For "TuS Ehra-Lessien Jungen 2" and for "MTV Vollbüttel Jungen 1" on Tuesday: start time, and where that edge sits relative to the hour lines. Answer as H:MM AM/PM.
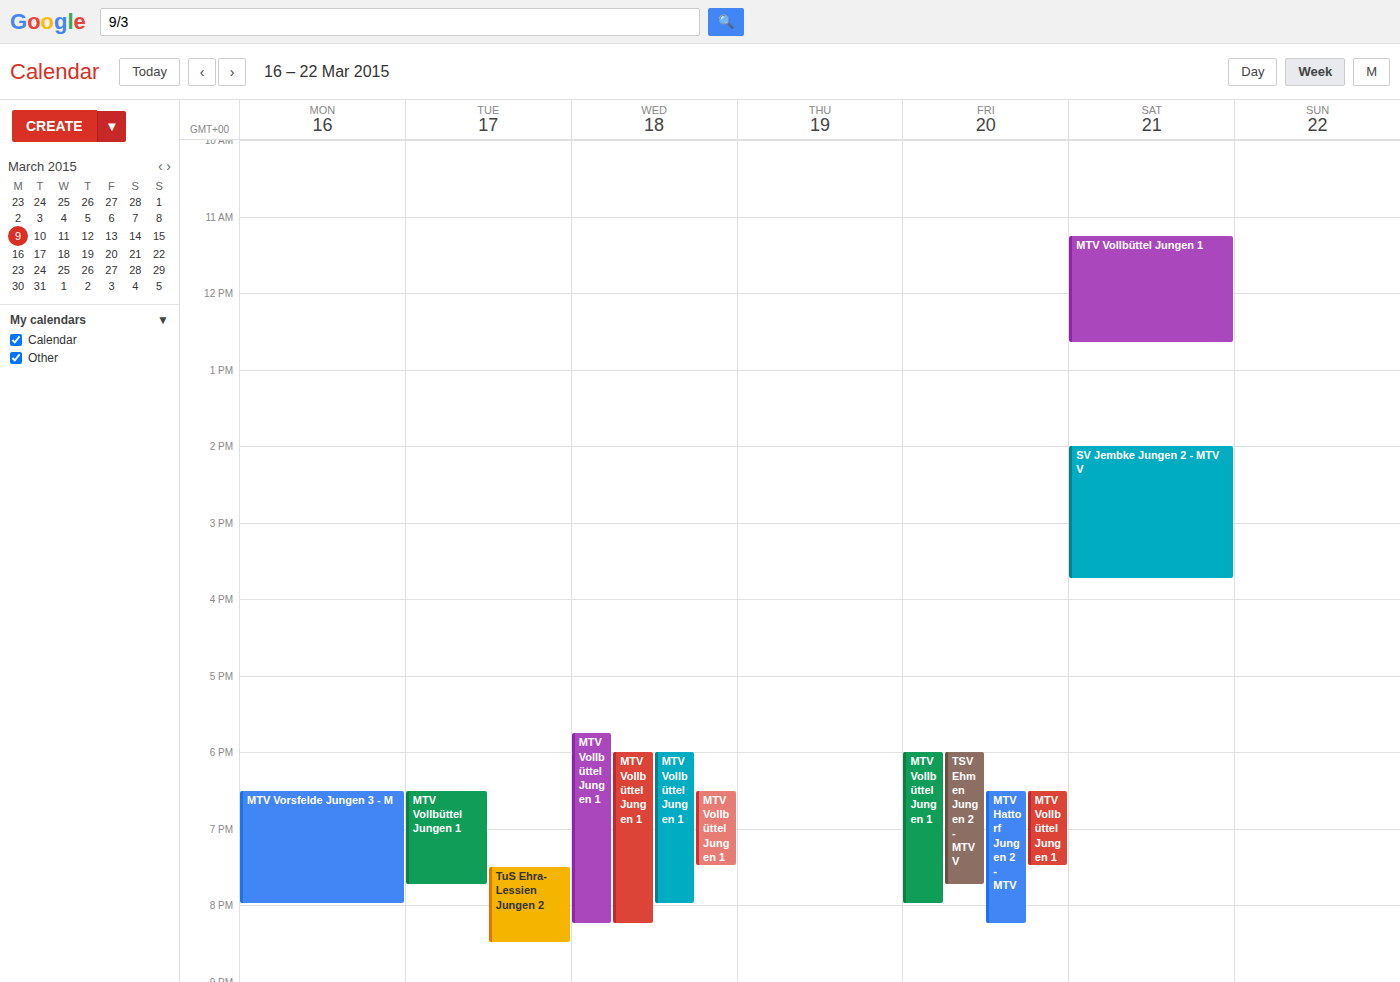
"TuS Ehra-Lessien Jungen 2": 7:30 PM, halfway between the 7 PM and 8 PM lines. "MTV Vollbüttel Jungen 1": 6:30 PM, halfway between the 6 PM and 7 PM lines.